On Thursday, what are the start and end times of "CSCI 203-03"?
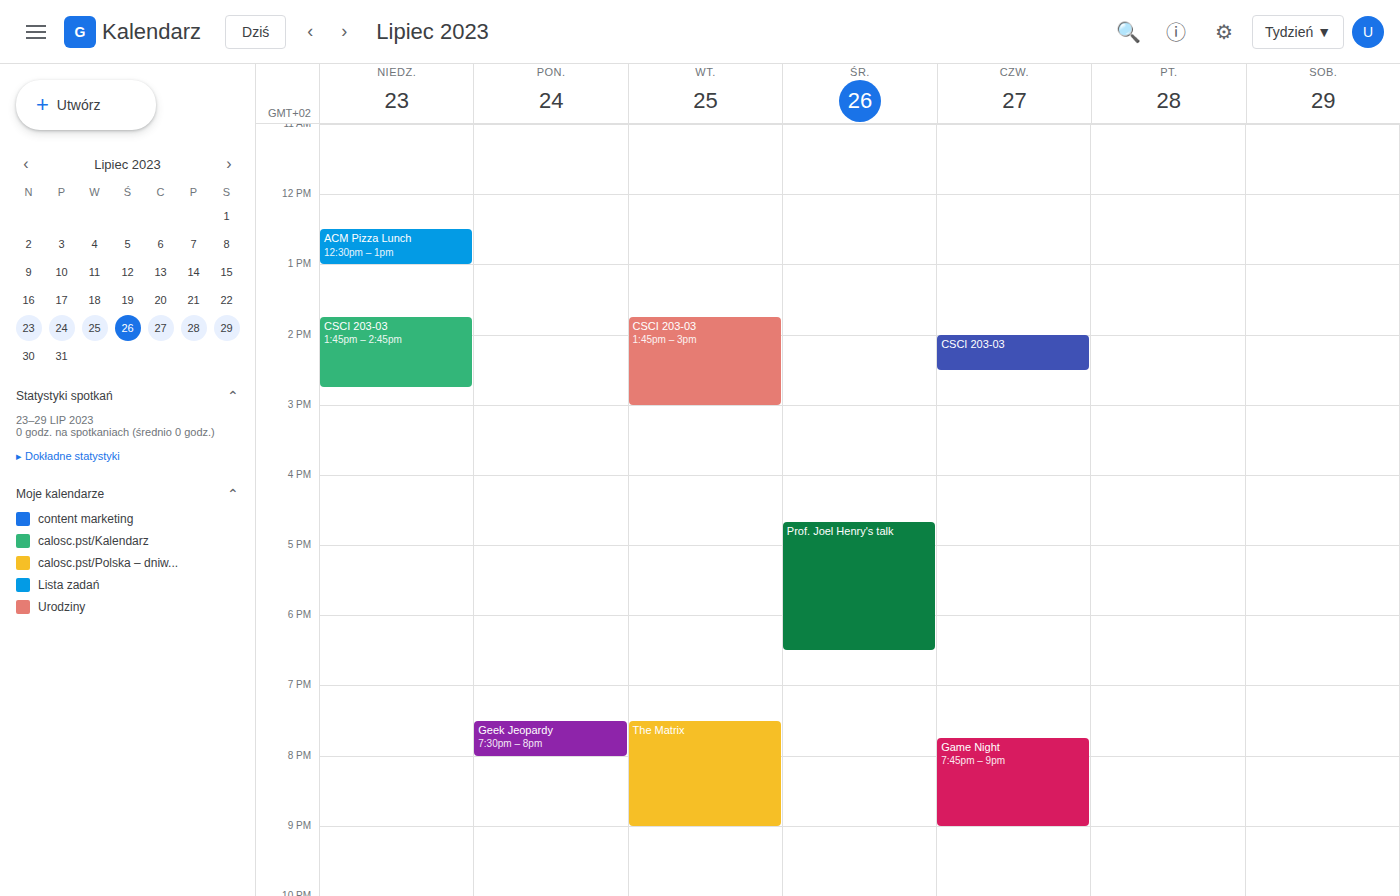
2:00 PM to 2:30 PM